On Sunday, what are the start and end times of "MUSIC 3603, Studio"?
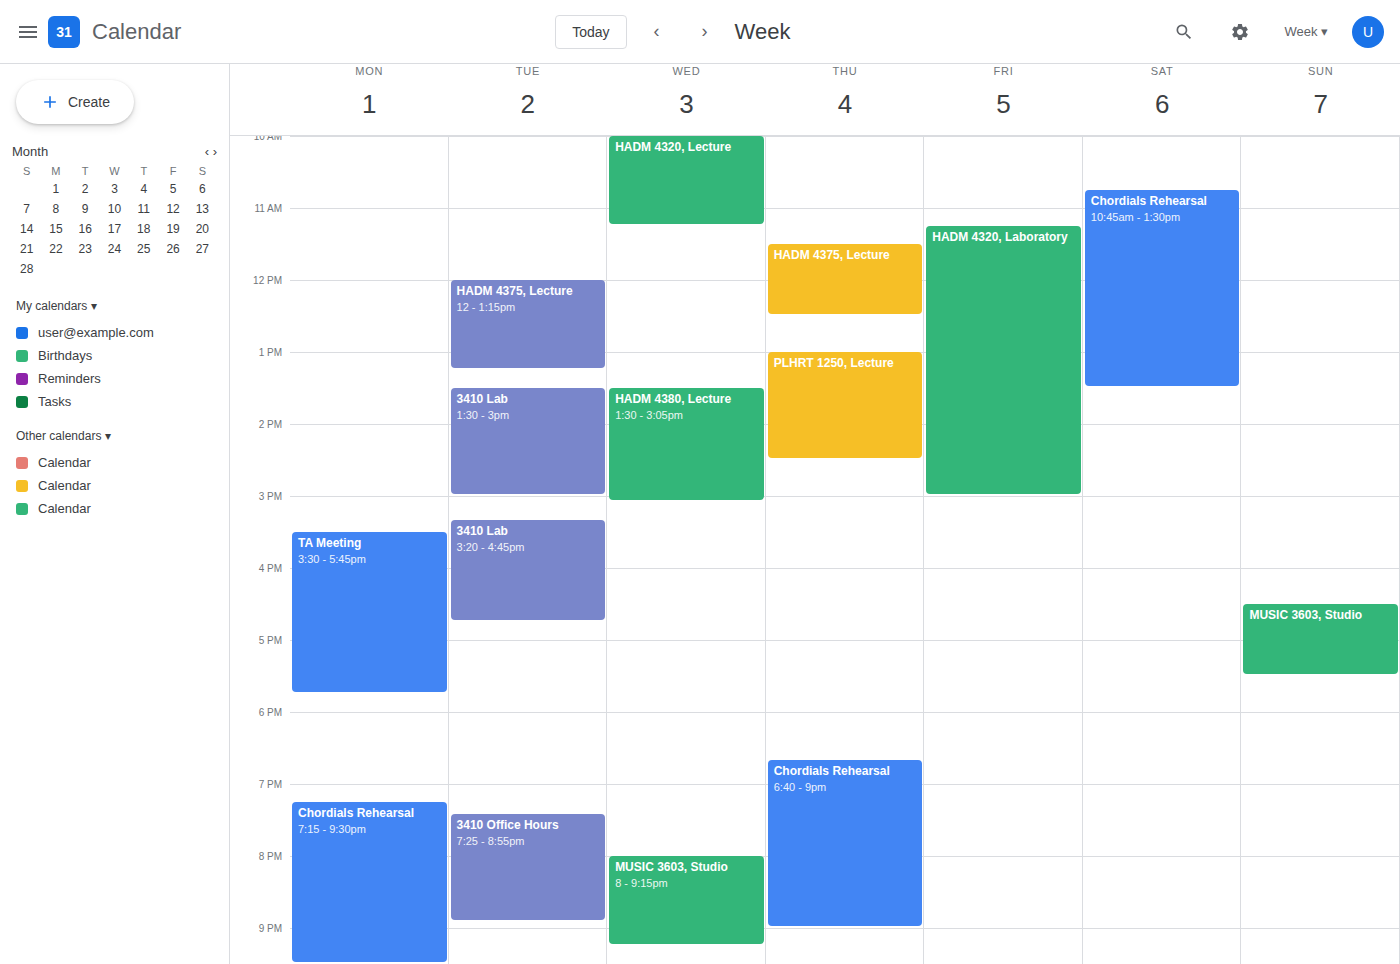
4:30 PM to 5:30 PM